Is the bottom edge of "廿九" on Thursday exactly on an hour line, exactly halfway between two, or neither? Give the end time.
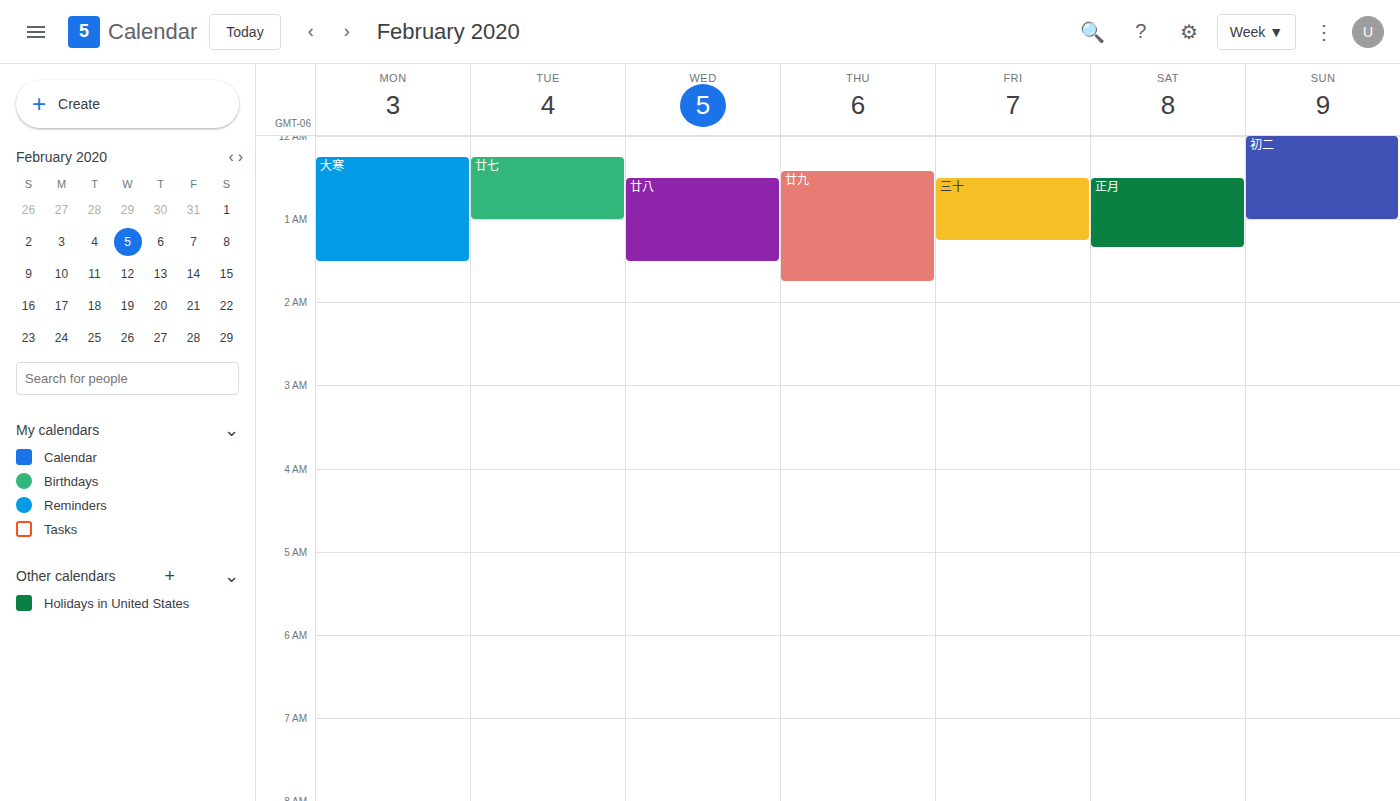
01:45 -- neither: three quarters of the way from the 01:00 line to the 02:00 line.